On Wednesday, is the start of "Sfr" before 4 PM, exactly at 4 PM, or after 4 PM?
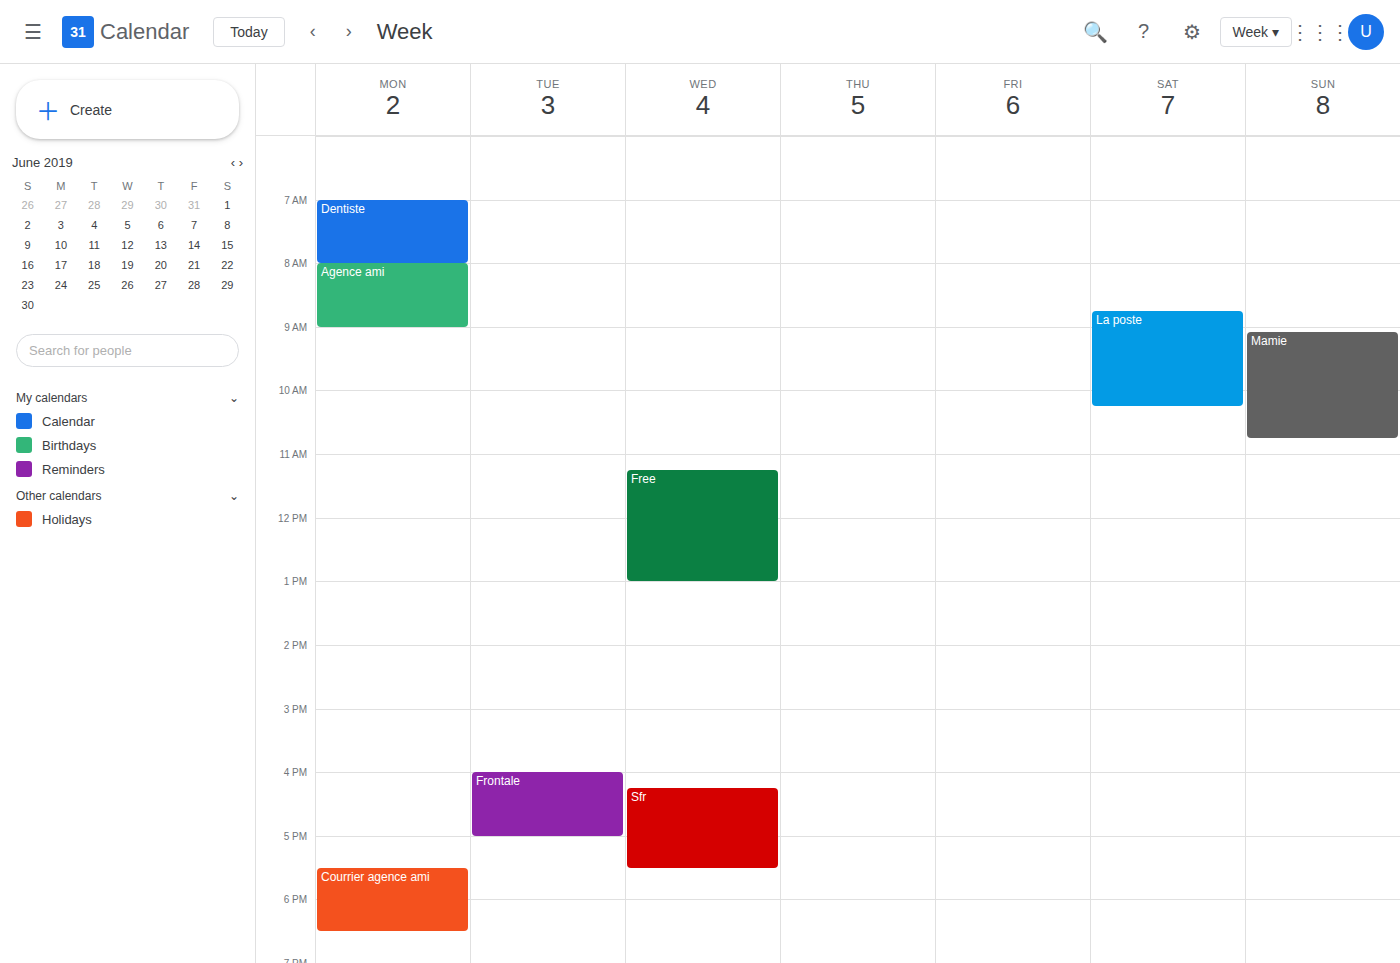
4:15 PM -- after 4 PM, 15 minutes below the 4 PM line.